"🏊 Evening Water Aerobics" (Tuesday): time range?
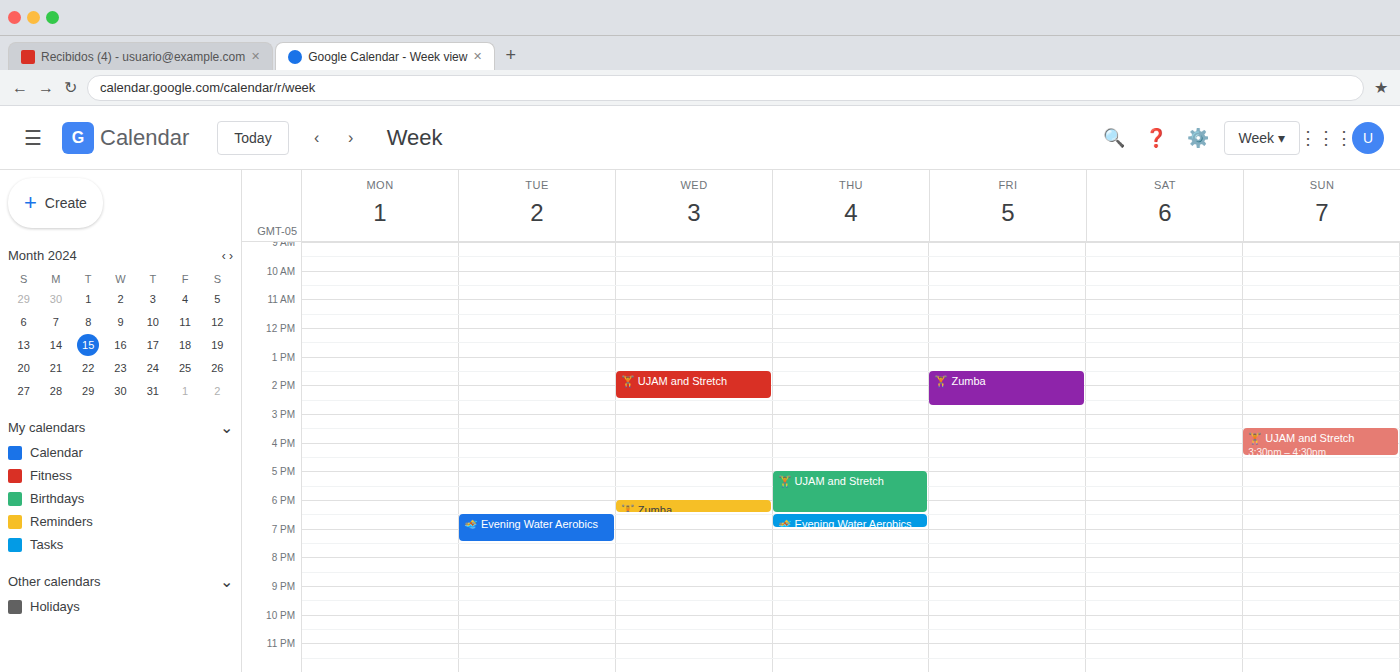
18:30 to 19:30